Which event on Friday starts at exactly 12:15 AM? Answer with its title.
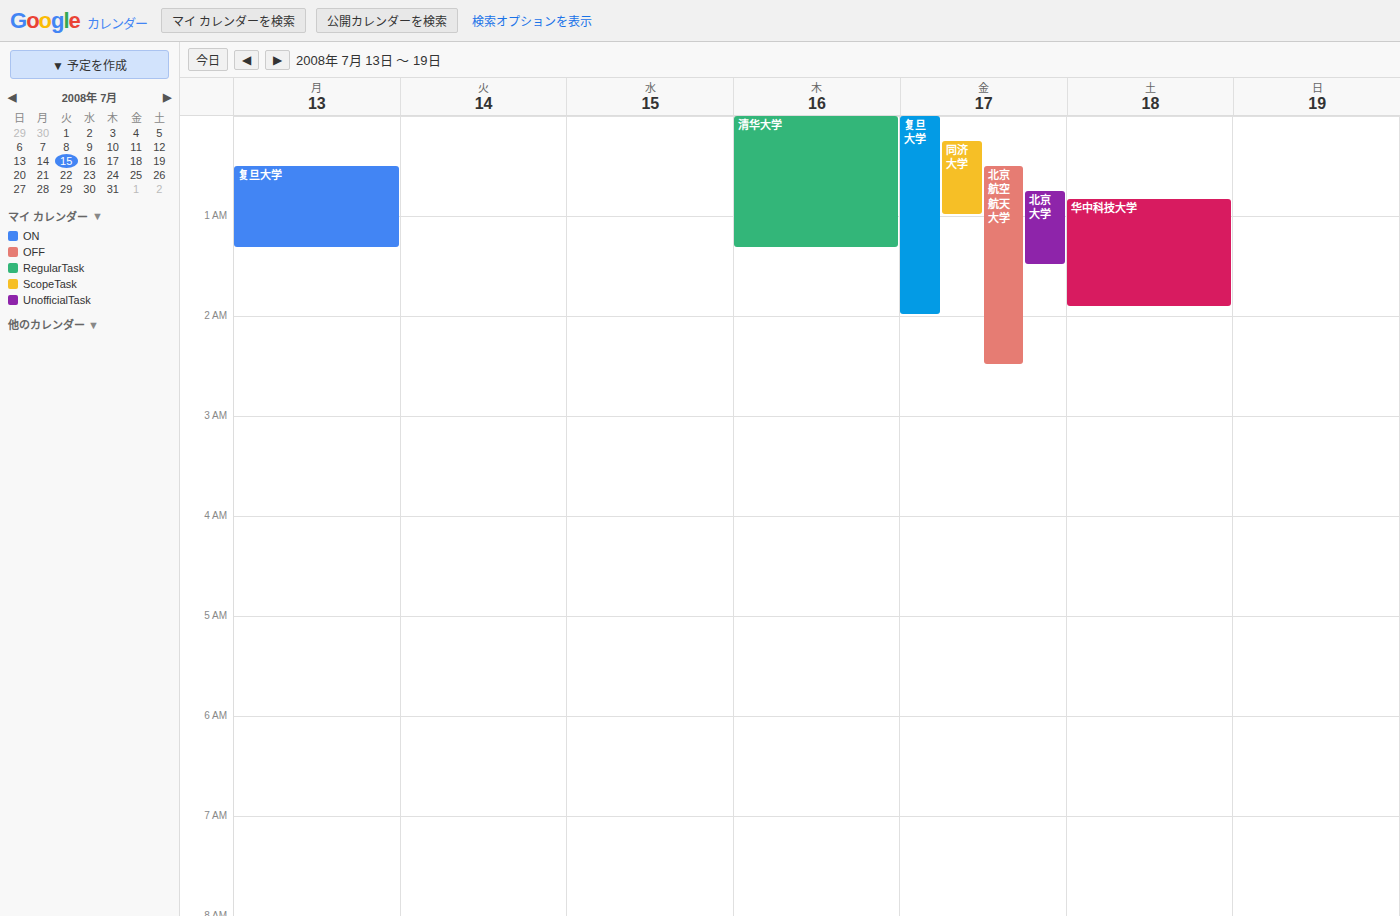
"同济大学"